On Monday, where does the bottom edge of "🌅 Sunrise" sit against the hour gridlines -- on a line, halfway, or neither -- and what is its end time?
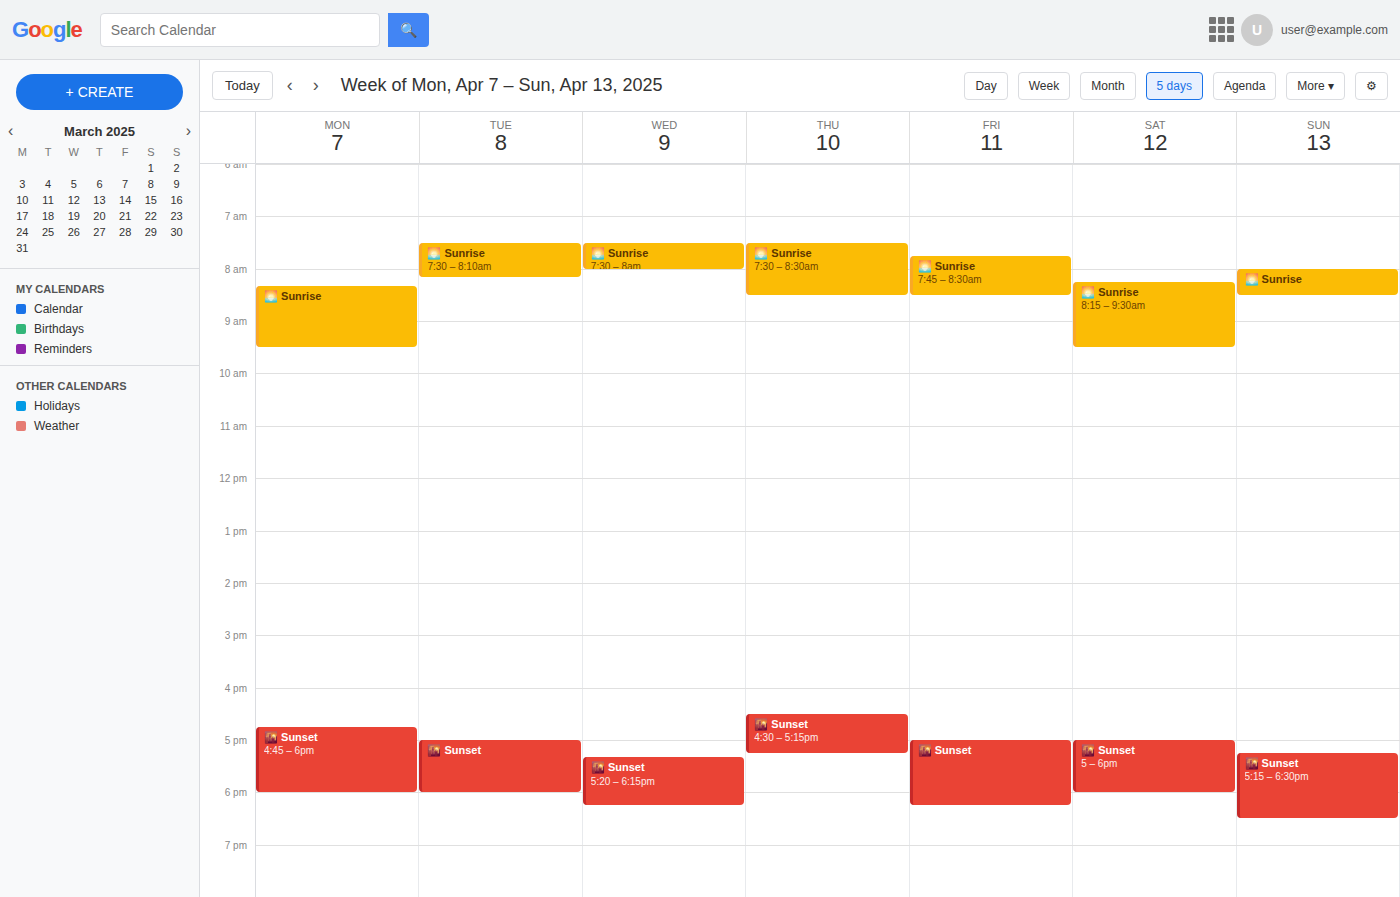
9:30 AM -- halfway between the 9 AM and 10 AM lines.